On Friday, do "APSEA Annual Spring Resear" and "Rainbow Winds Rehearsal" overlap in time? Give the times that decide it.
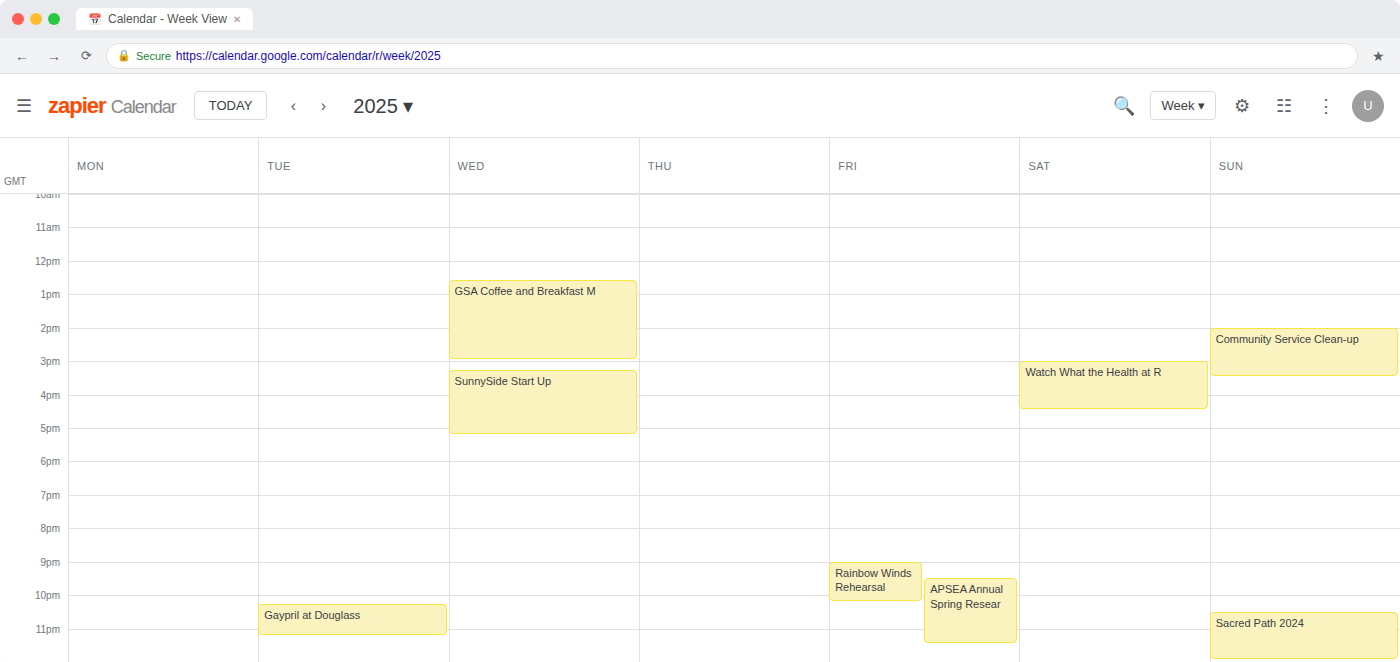
"APSEA Annual Spring Resear" starts at 9:30 PM, before "Rainbow Winds Rehearsal" ends at 10:15 PM -- they overlap.